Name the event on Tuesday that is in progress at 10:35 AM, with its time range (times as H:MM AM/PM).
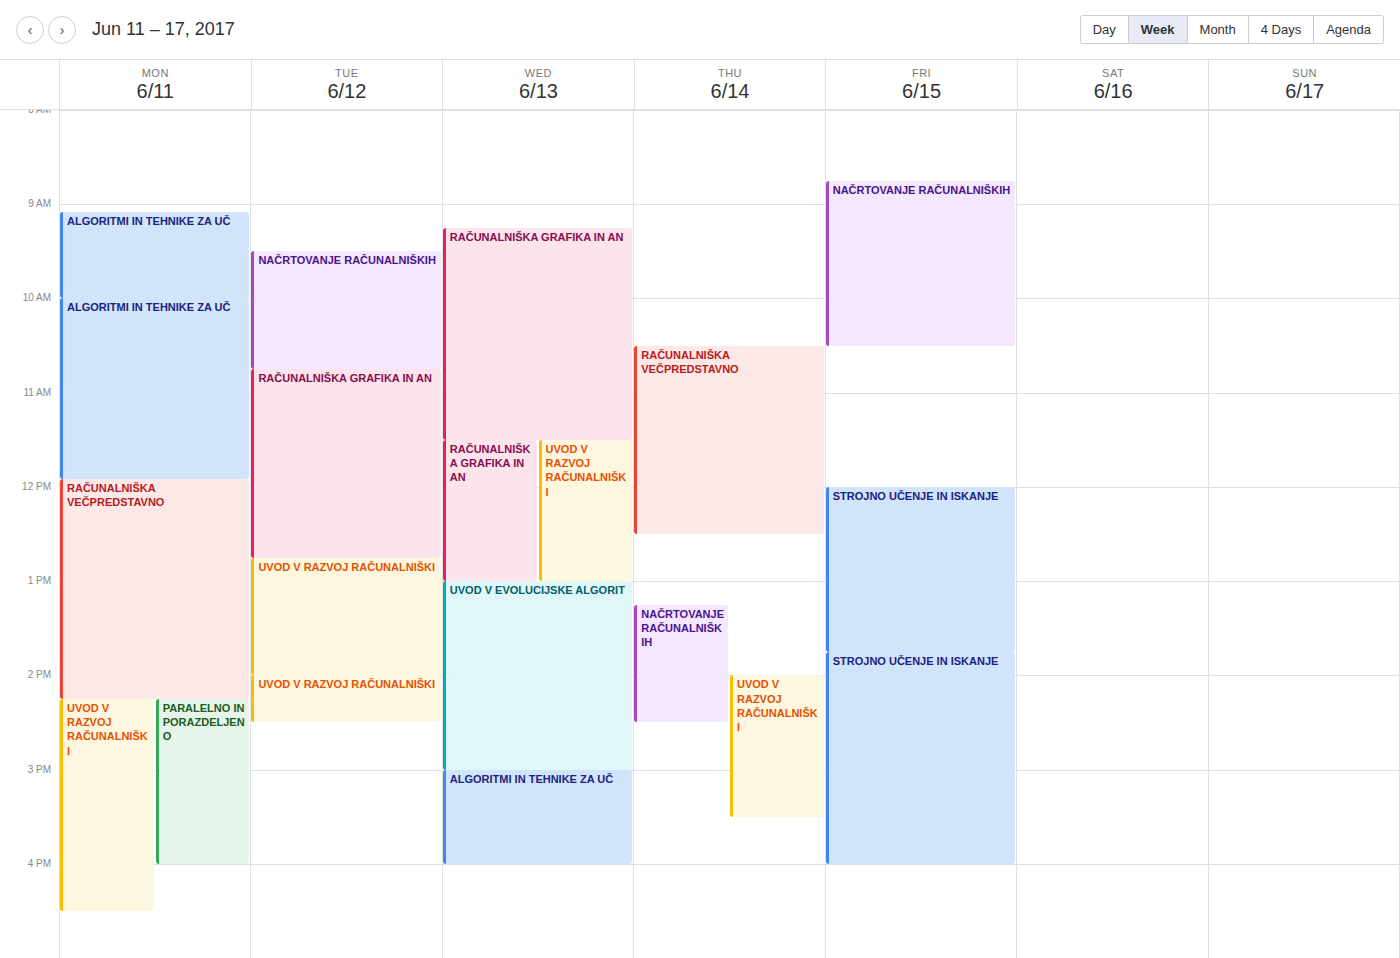
"NAČRTOVANJE RAČUNALNIŠKIH", 9:30 AM to 10:45 AM